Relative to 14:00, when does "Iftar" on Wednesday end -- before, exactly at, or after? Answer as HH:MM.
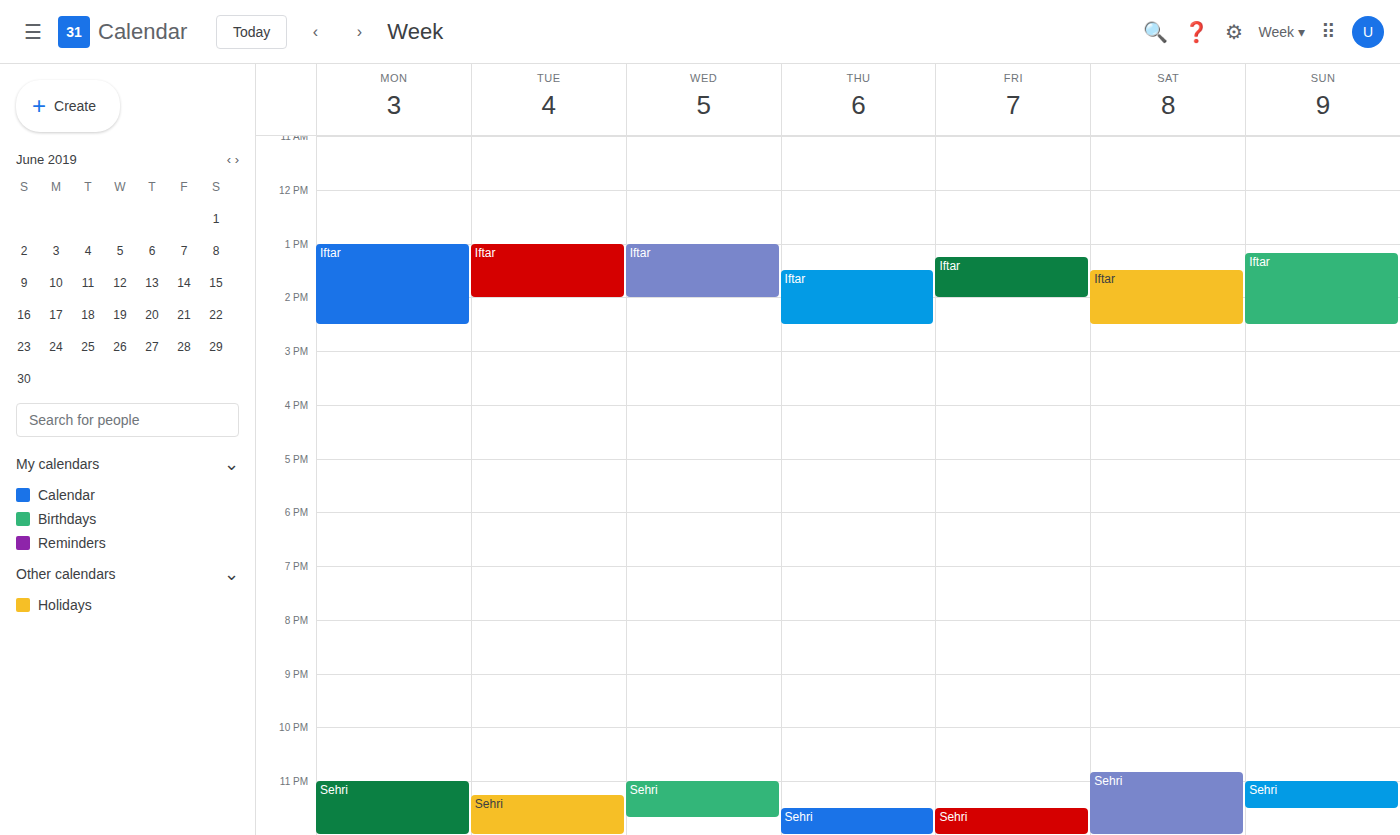
14:00 -- exactly at 14:00, on the 14:00 line.